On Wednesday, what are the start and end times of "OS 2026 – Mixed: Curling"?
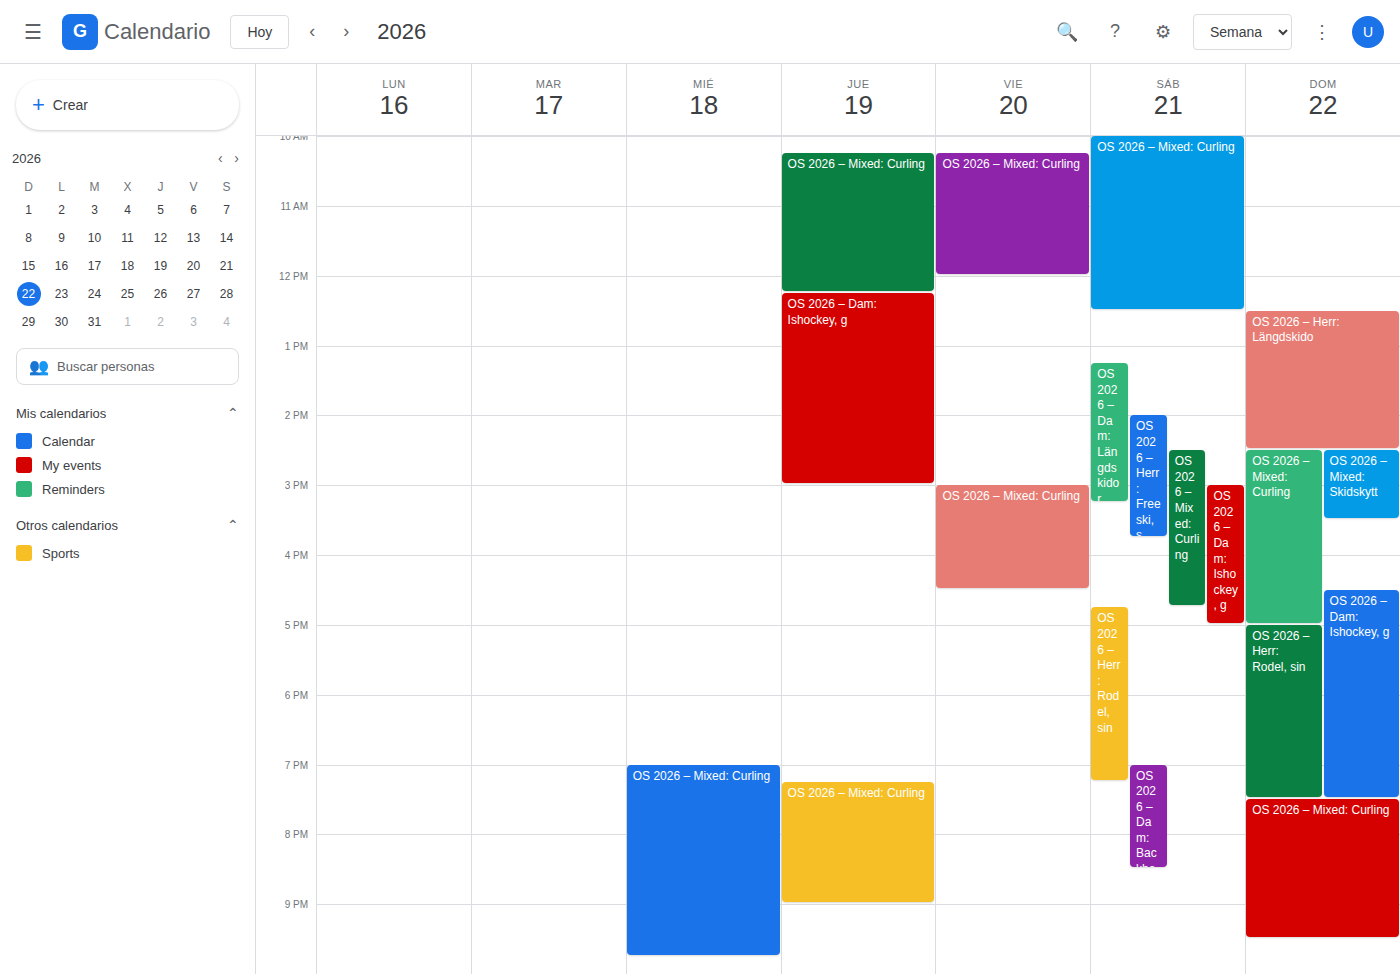
7:00 PM to 9:45 PM